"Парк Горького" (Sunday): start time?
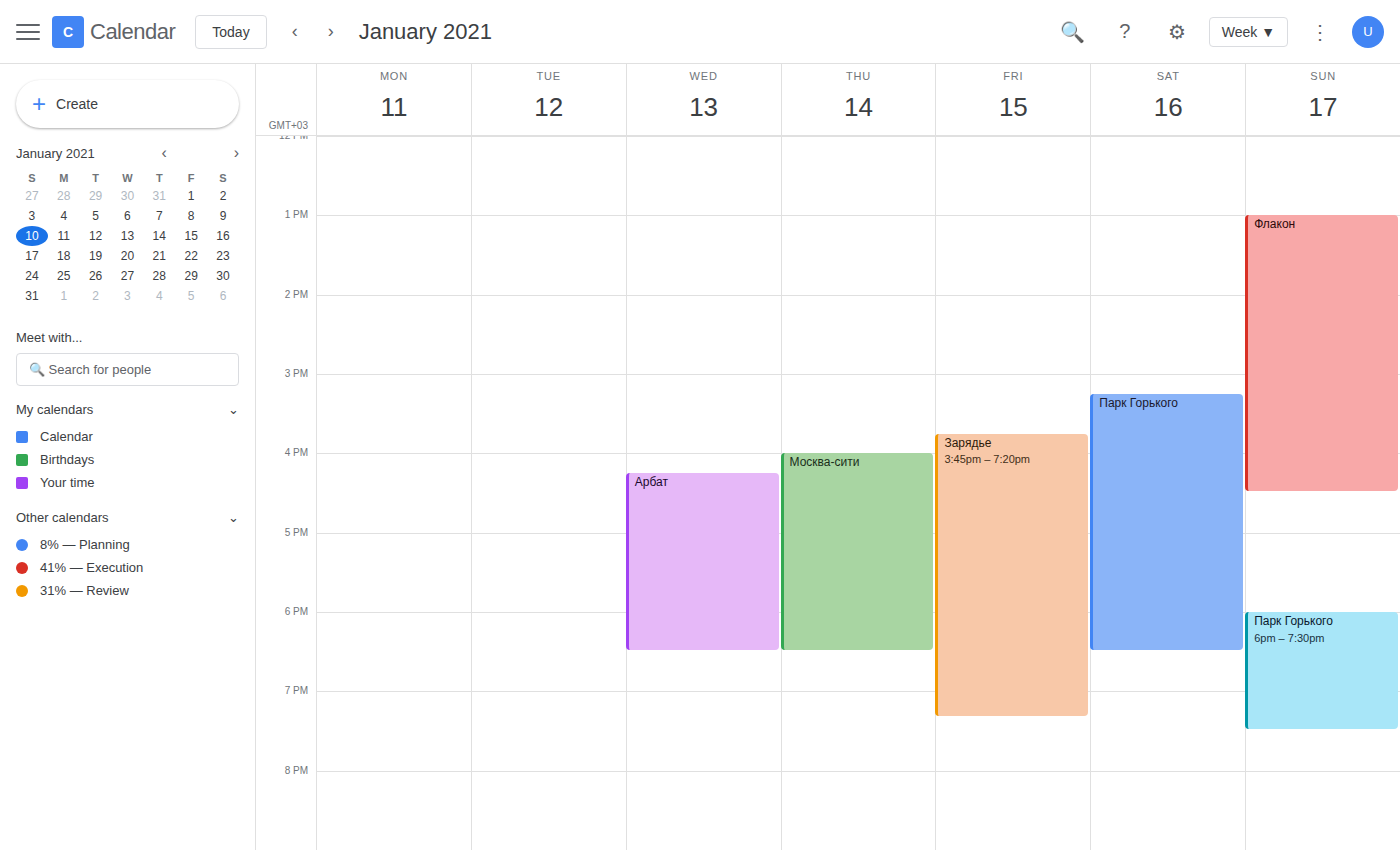
6:00 PM